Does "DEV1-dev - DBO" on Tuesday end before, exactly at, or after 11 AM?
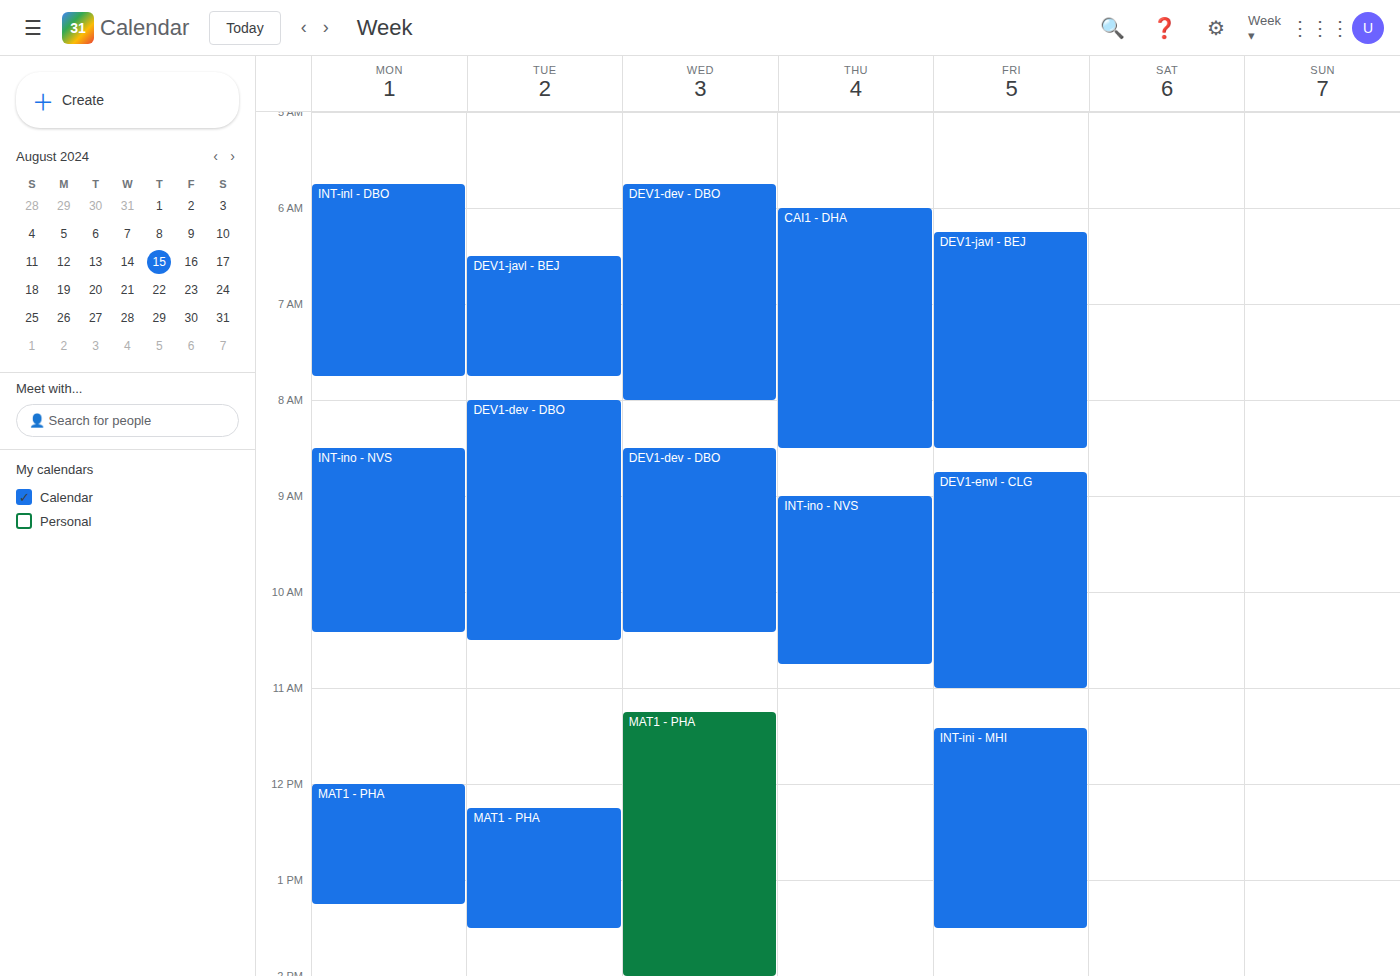
10:30 AM -- before 11 AM, 30 minutes above the 11 AM line.